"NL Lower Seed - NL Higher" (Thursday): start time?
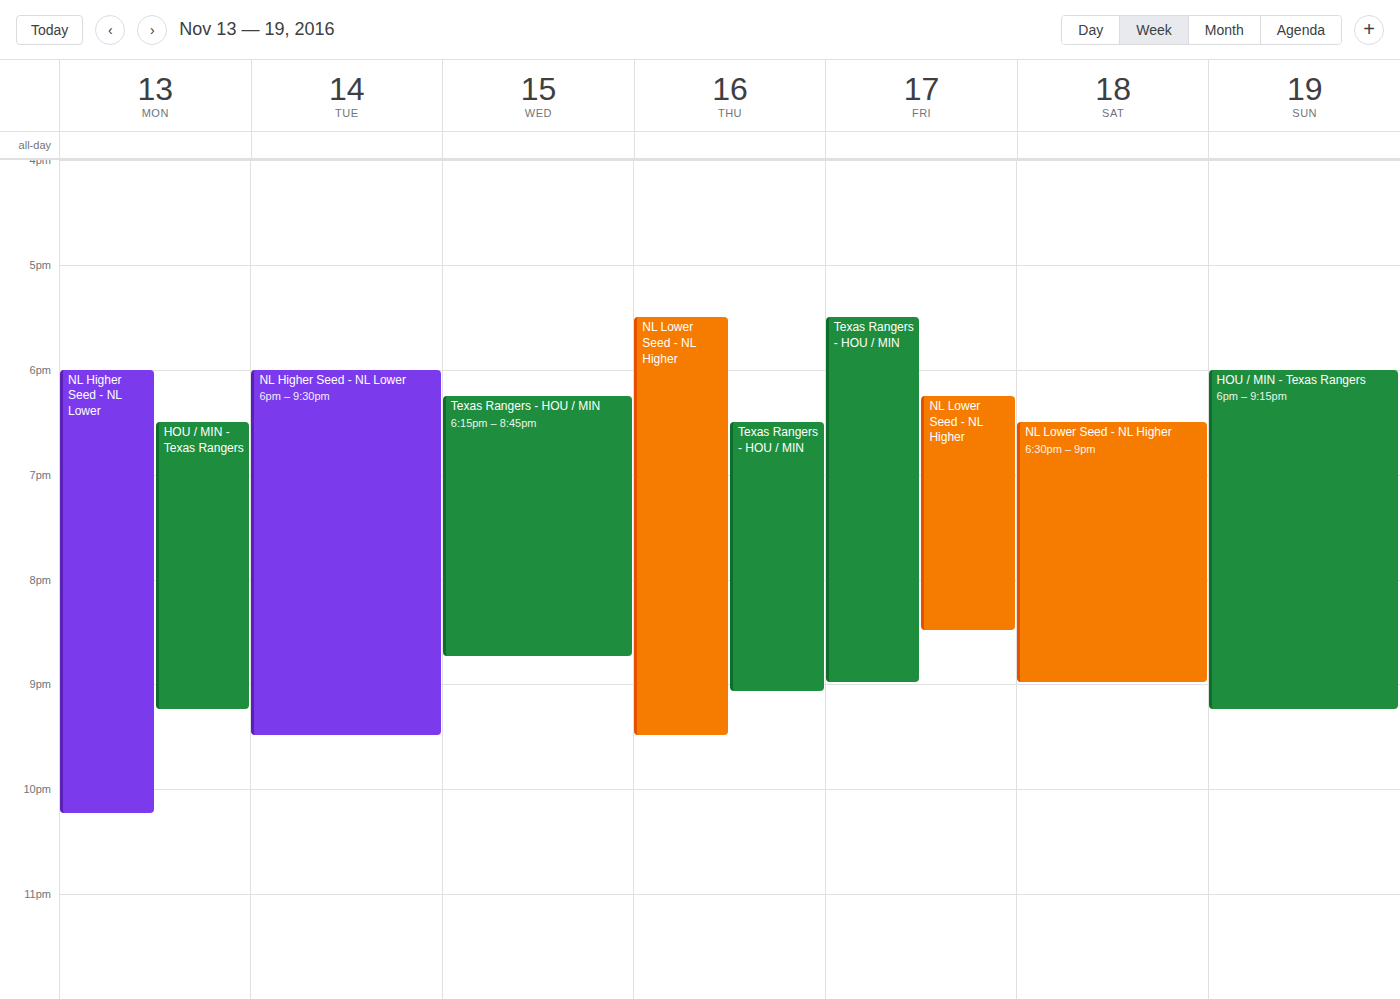
5:30 PM